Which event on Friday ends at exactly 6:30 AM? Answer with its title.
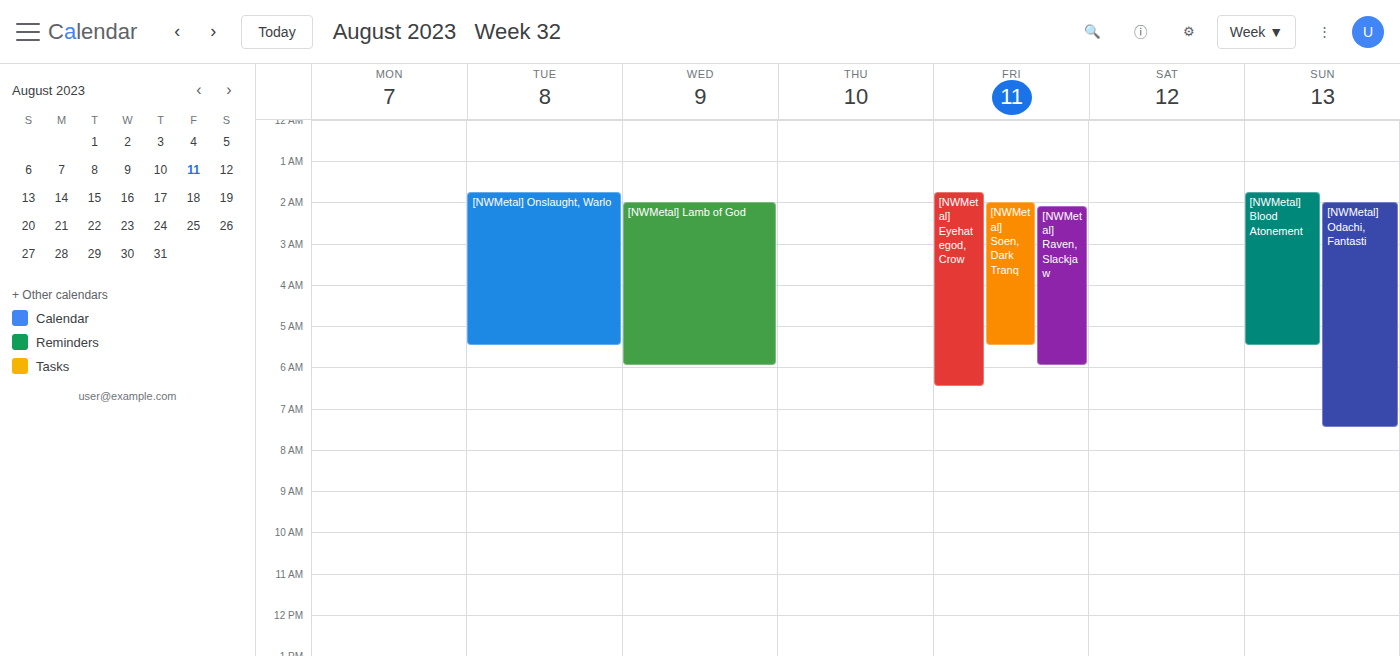
"[NWMetal] Eyehategod, Crow"